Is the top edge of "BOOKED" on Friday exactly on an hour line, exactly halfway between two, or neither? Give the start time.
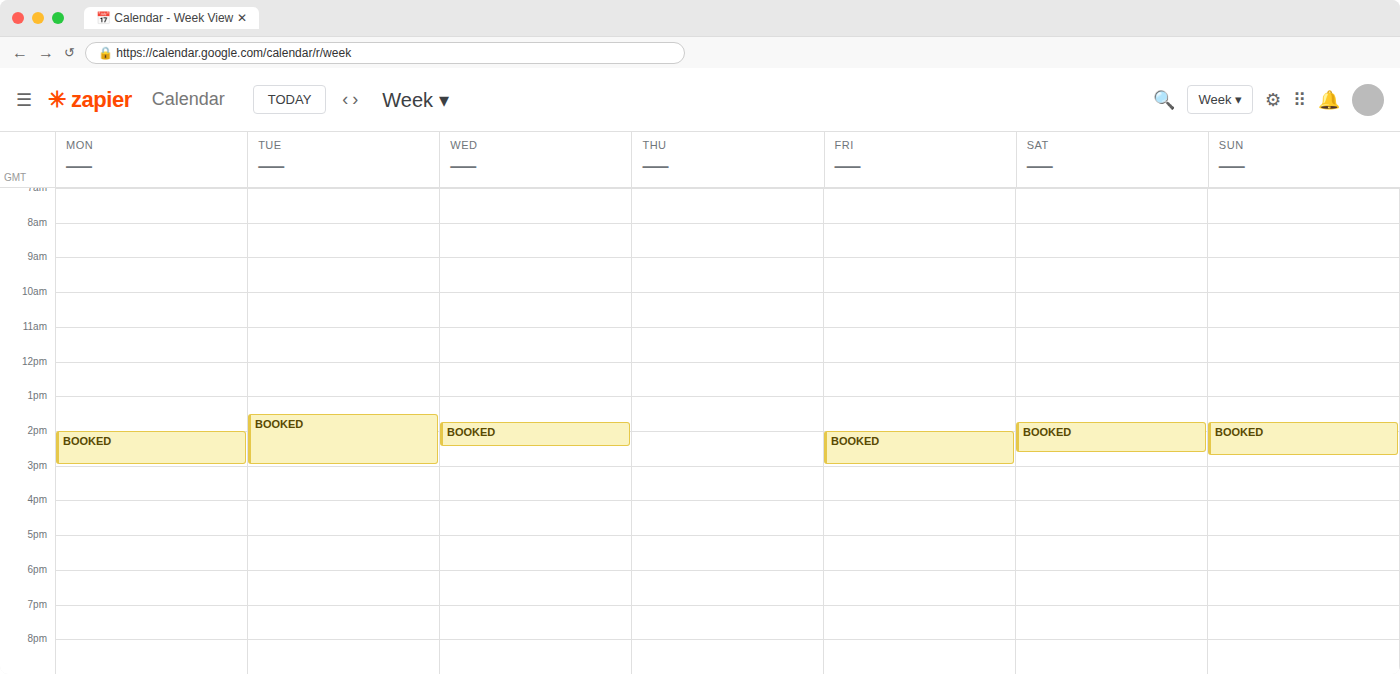
2:00 PM -- exactly on the 2 PM line.